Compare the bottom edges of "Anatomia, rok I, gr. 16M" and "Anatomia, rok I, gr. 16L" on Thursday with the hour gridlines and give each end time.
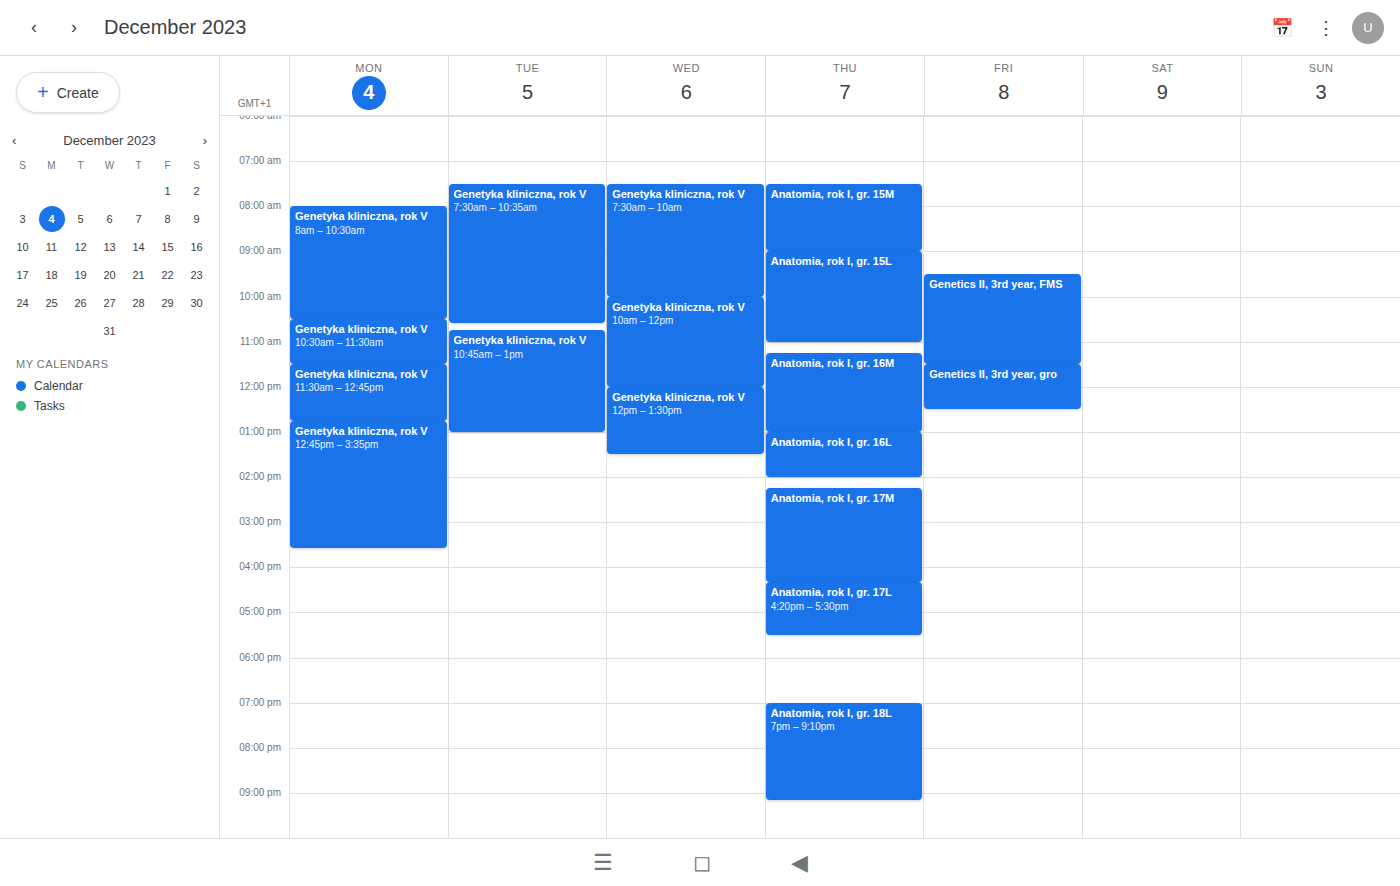
"Anatomia, rok I, gr. 16M": 13:00, exactly on the 13:00 line. "Anatomia, rok I, gr. 16L": 14:00, exactly on the 14:00 line.